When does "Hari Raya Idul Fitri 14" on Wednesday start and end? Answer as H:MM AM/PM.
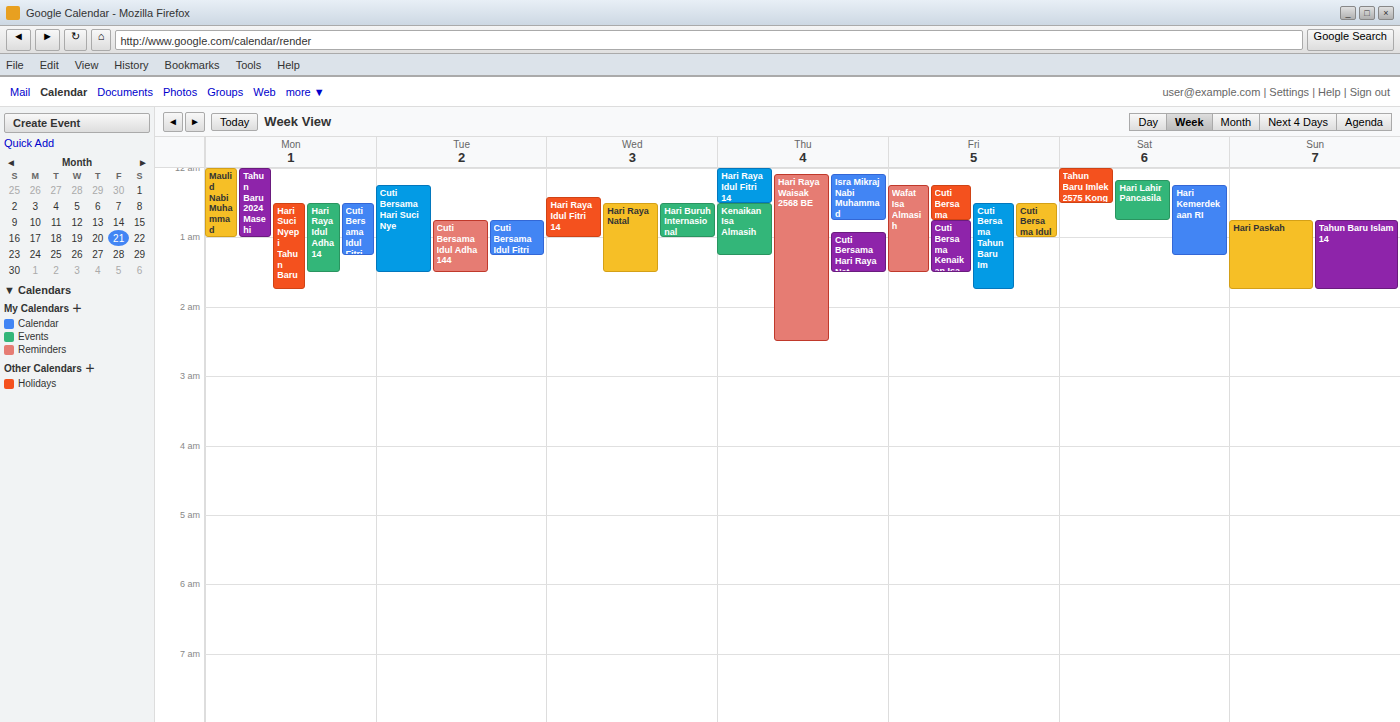
12:25 AM to 1:00 AM